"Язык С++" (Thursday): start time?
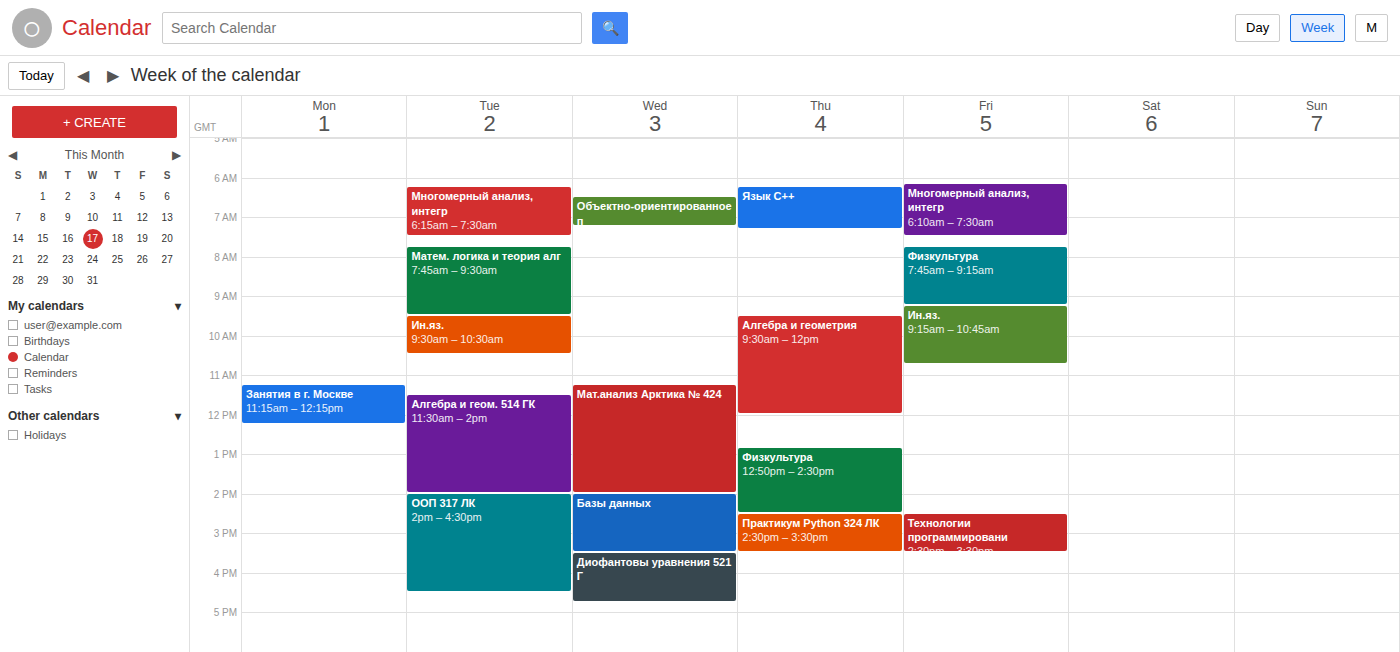
6:15 AM